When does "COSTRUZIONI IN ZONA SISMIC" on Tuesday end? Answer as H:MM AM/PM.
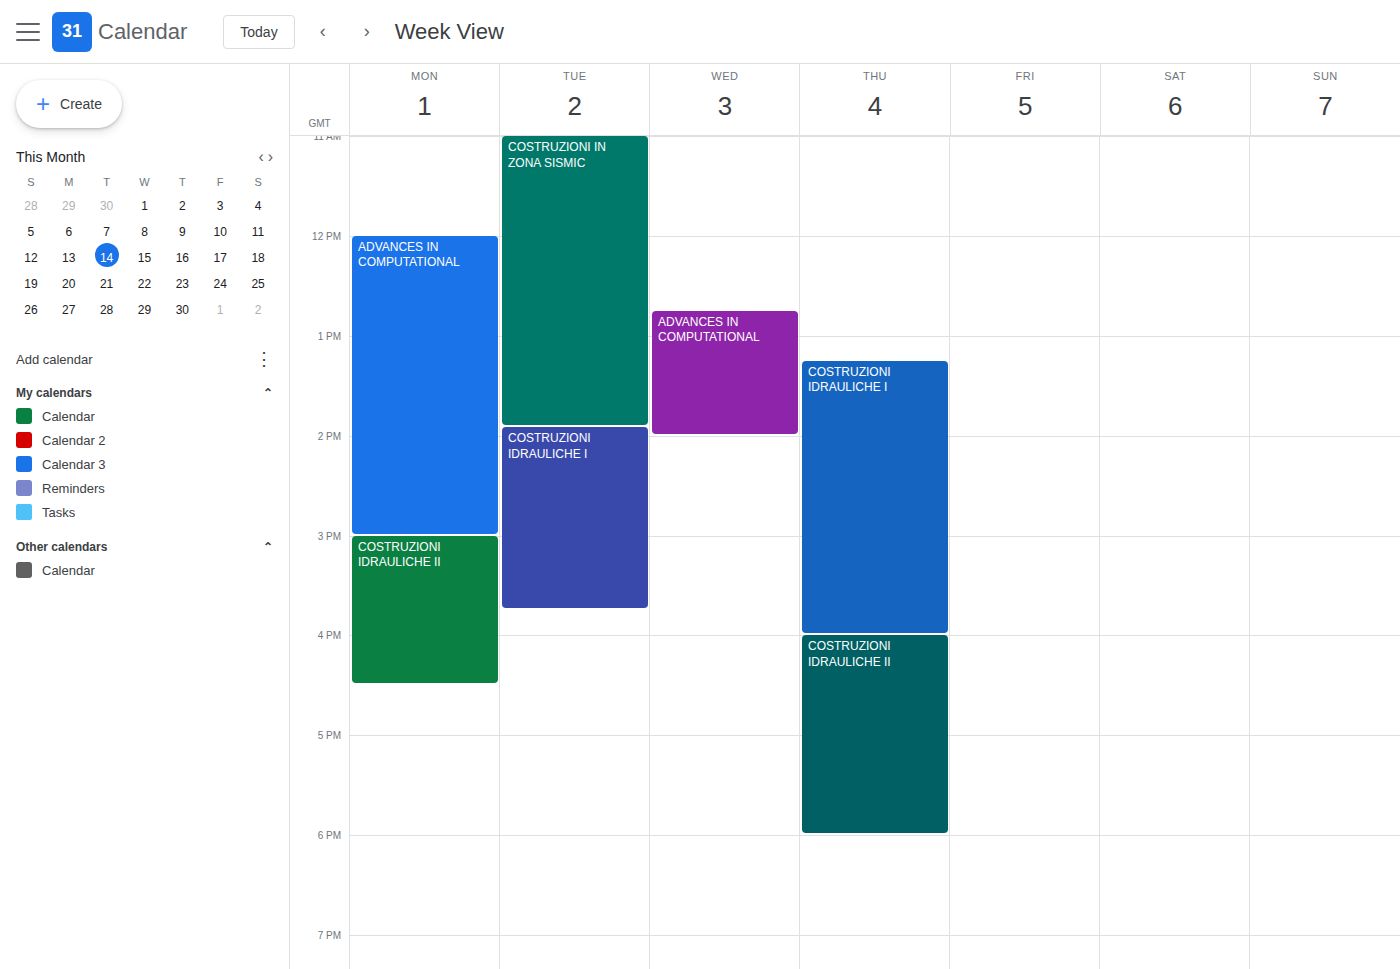
1:55 PM